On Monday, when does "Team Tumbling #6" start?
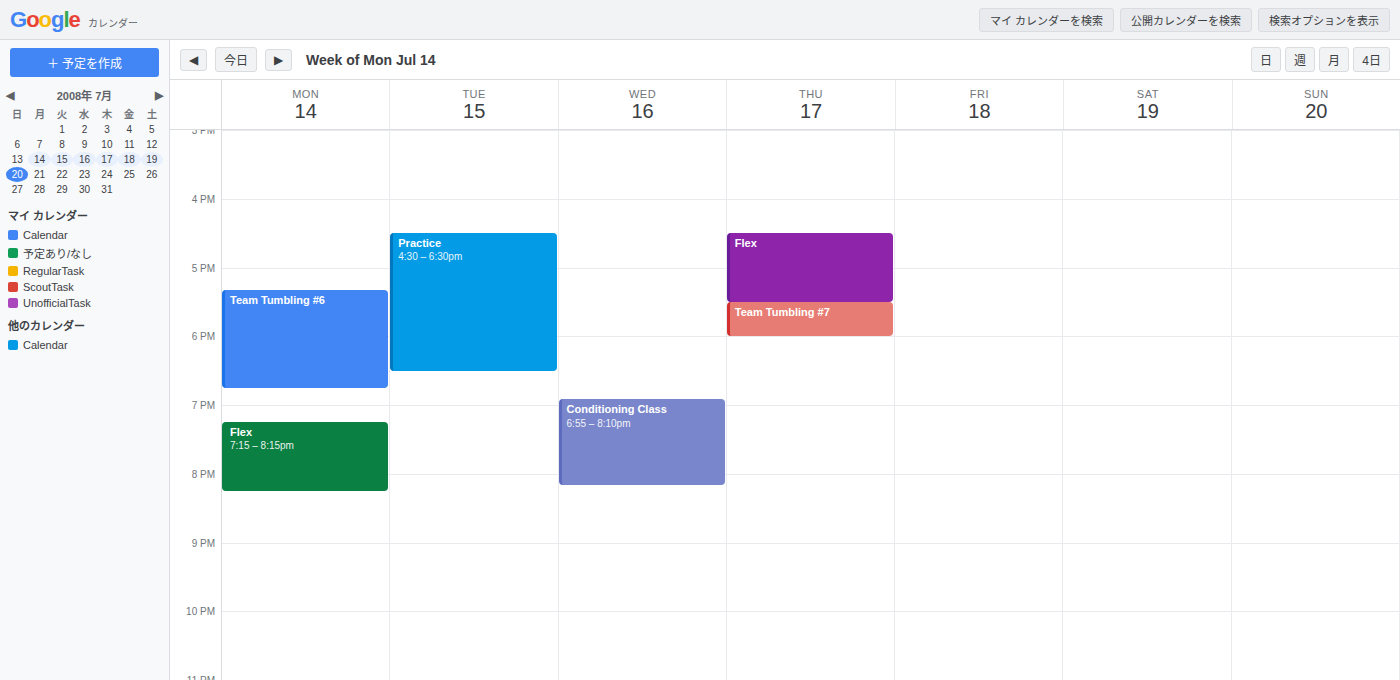
17:20